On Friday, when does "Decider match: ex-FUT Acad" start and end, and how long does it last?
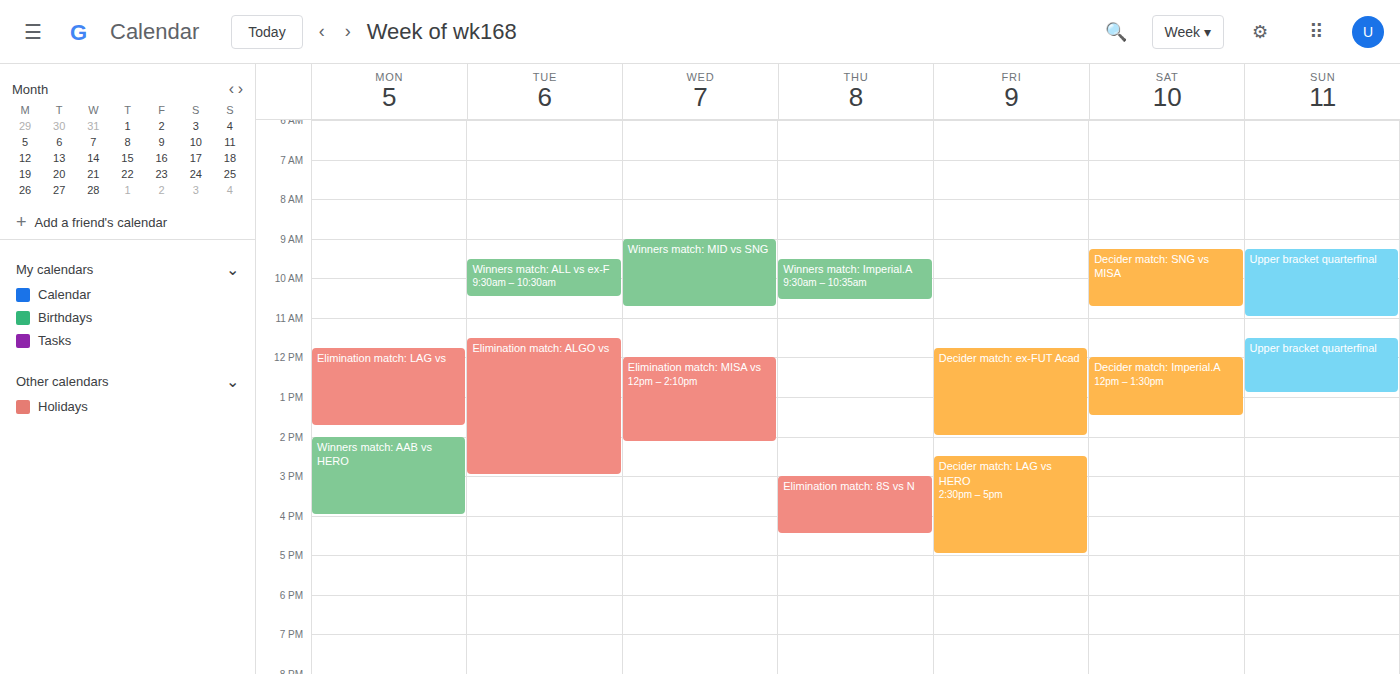
11:45 AM to 2:00 PM, 2 hours 15 minutes